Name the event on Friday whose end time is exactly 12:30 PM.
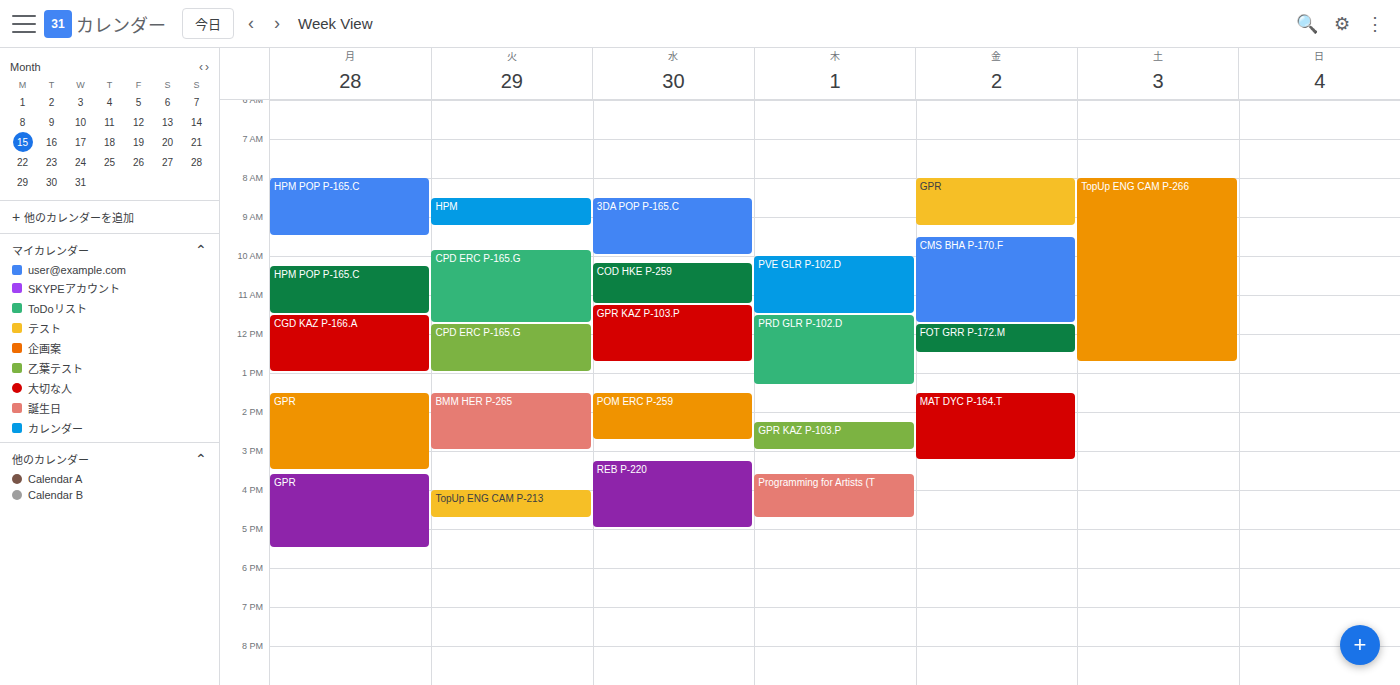
"FOT GRR P-172.M"